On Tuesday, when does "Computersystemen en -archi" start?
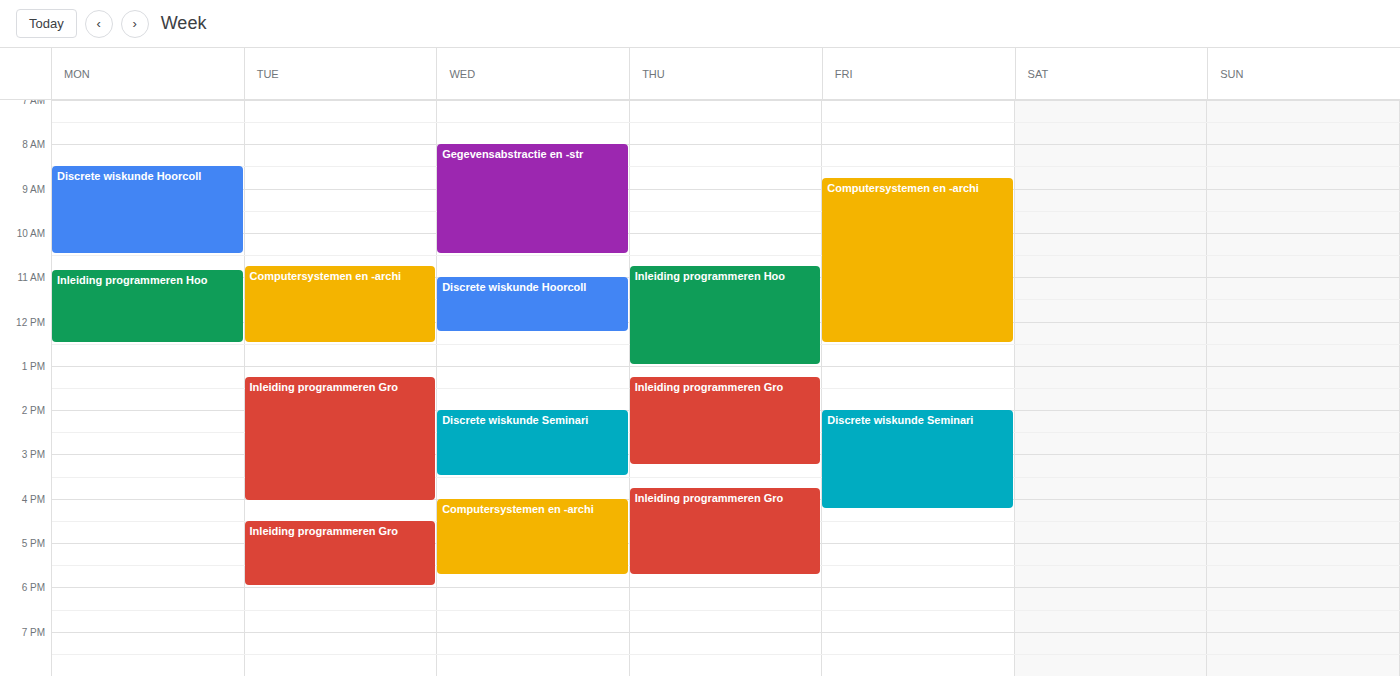
10:45 AM